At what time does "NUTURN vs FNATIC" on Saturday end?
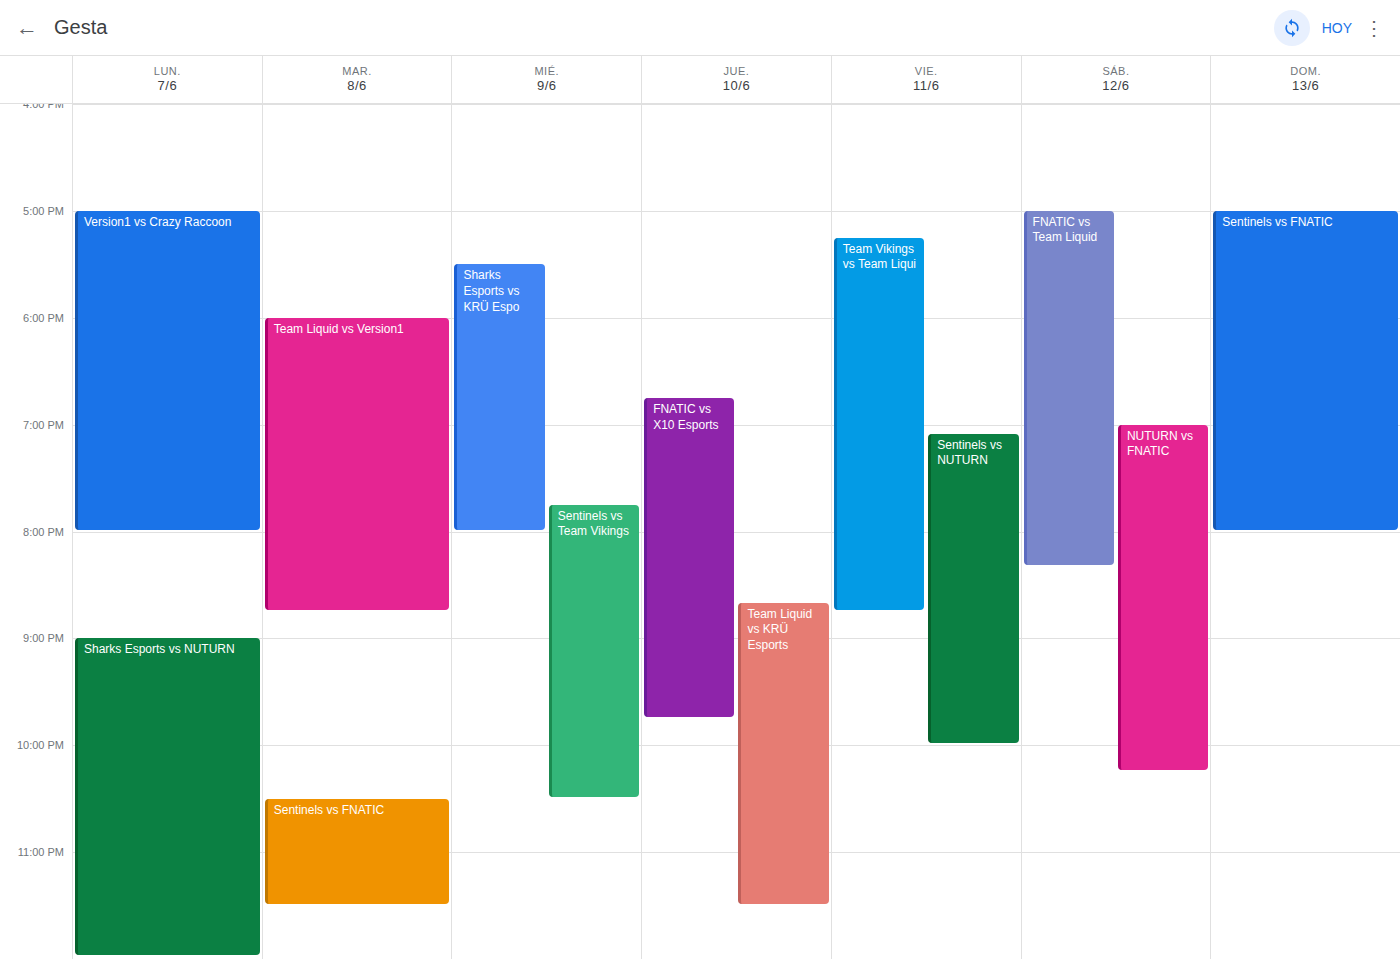
10:15 PM